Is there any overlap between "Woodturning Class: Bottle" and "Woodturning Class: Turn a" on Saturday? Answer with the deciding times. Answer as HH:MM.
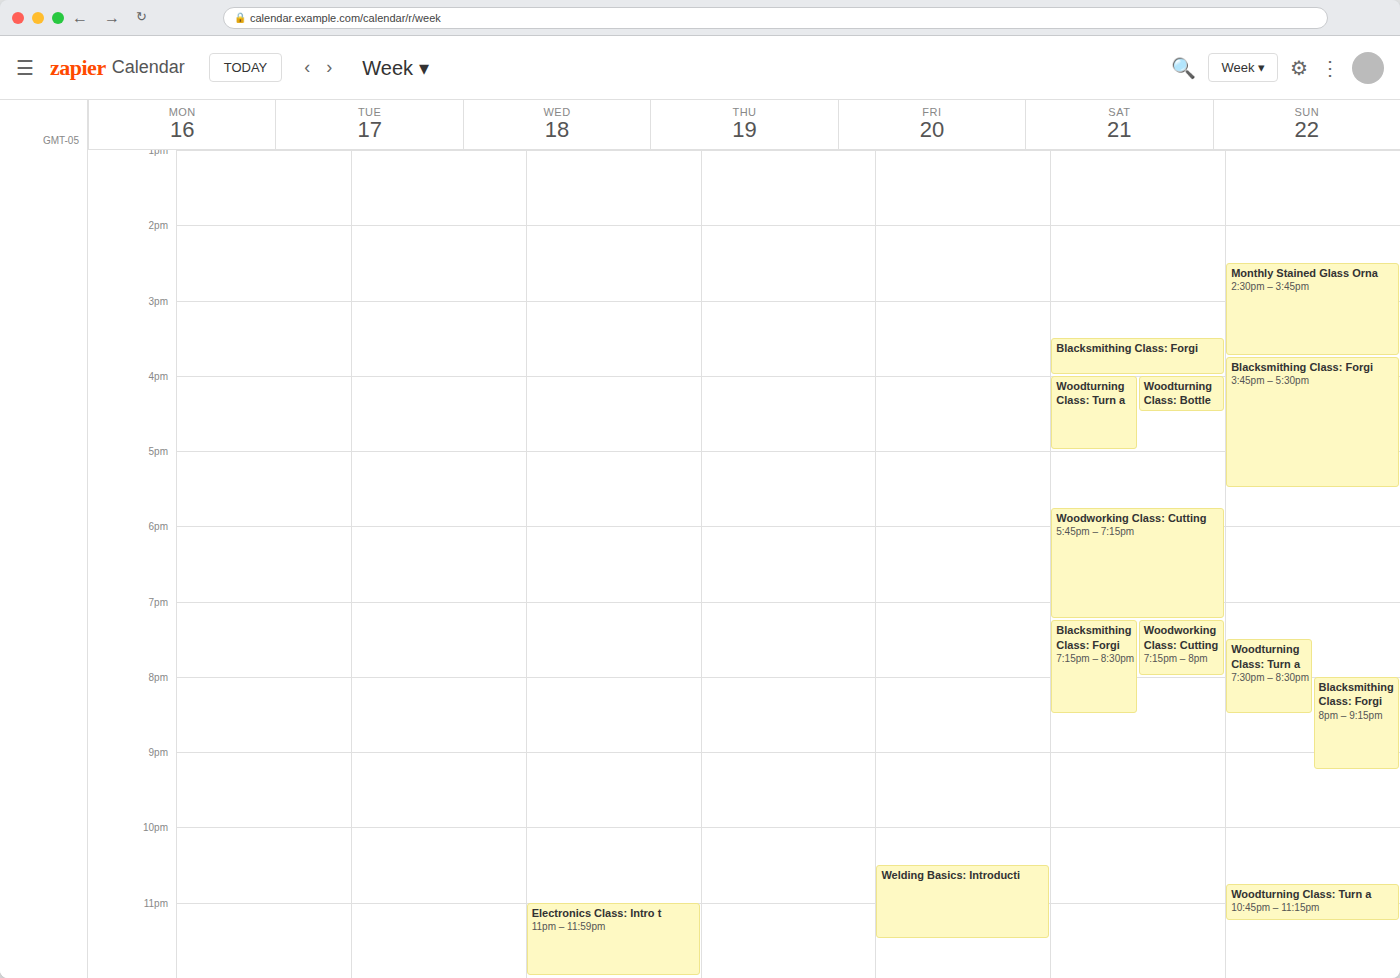
"Woodturning Class: Bottle" runs 16:00 to 16:30, inside "Woodturning Class: Turn a" -- they overlap.